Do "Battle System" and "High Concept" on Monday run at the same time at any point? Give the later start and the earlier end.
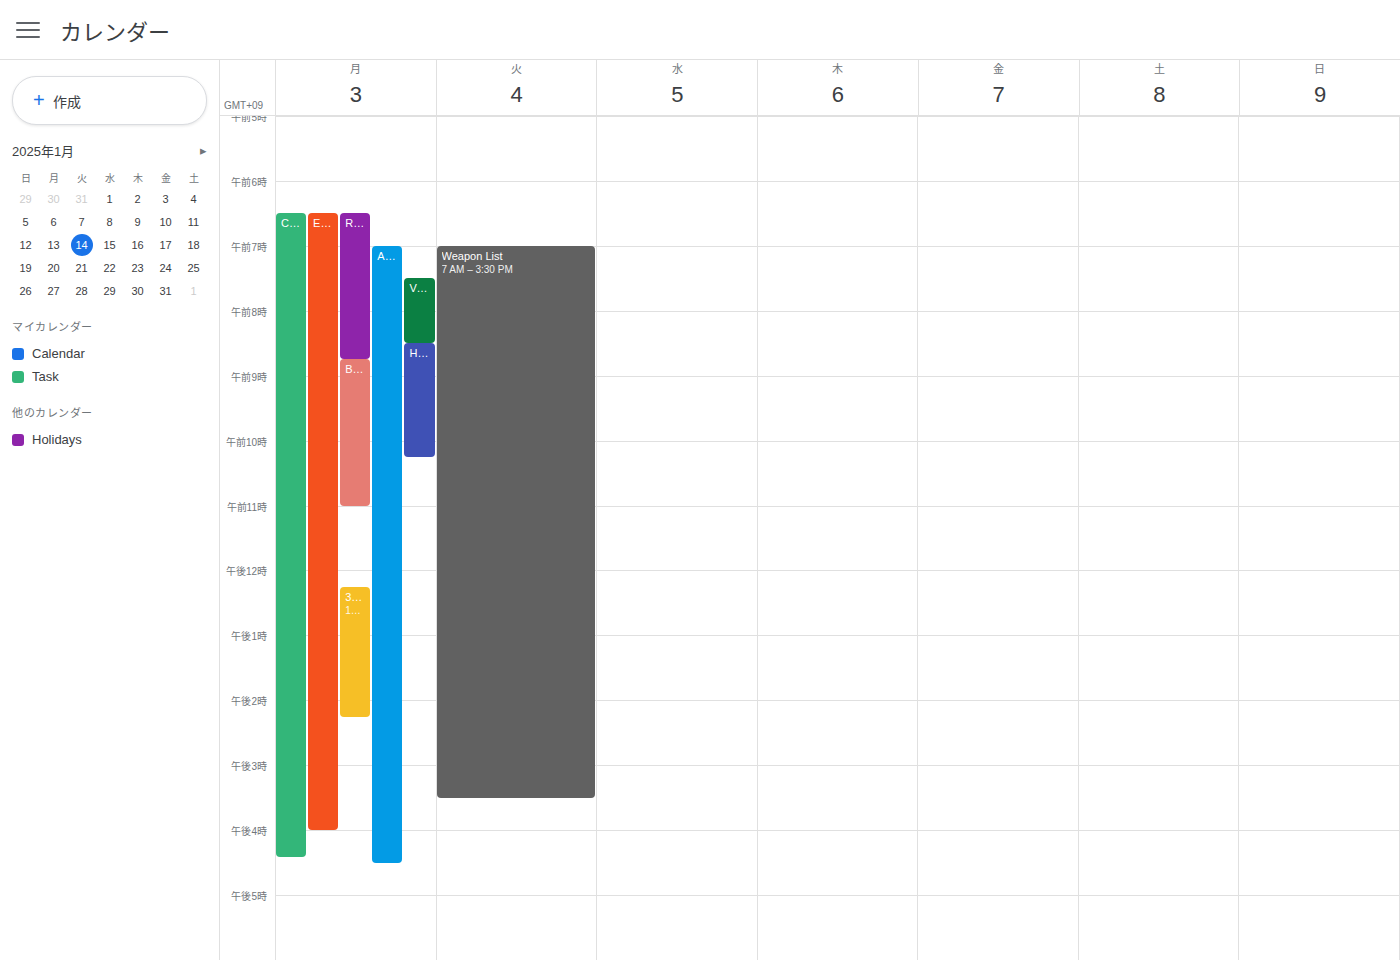
"Battle System" starts at 8:45 AM, before "High Concept" ends at 10:15 AM -- they overlap.